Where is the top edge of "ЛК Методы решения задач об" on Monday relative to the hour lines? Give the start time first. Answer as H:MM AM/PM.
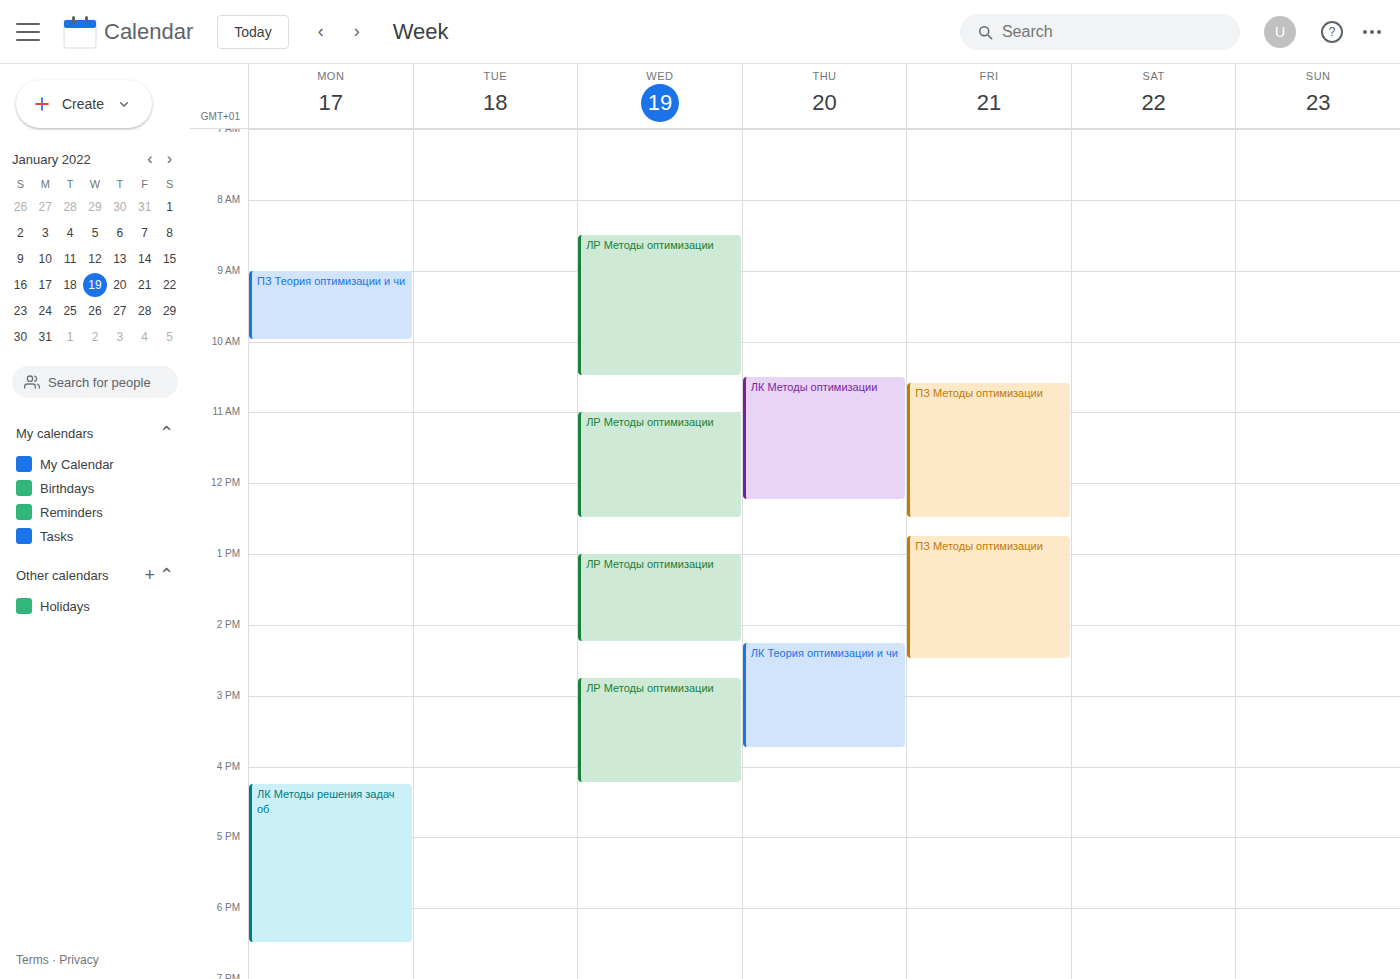
4:15 PM -- neither: a quarter of the way from the 4 PM line to the 5 PM line.